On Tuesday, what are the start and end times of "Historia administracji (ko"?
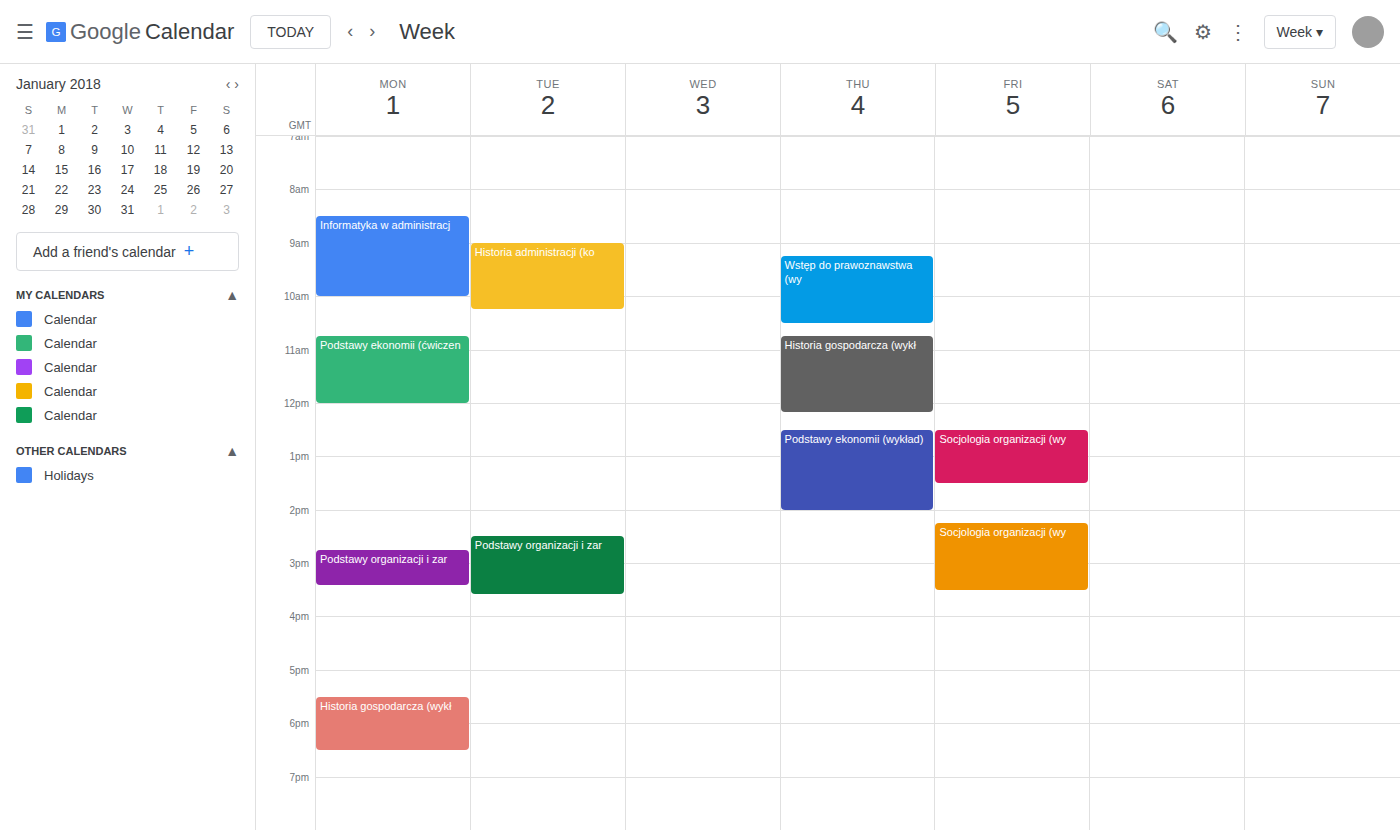
9:00 AM to 10:15 AM